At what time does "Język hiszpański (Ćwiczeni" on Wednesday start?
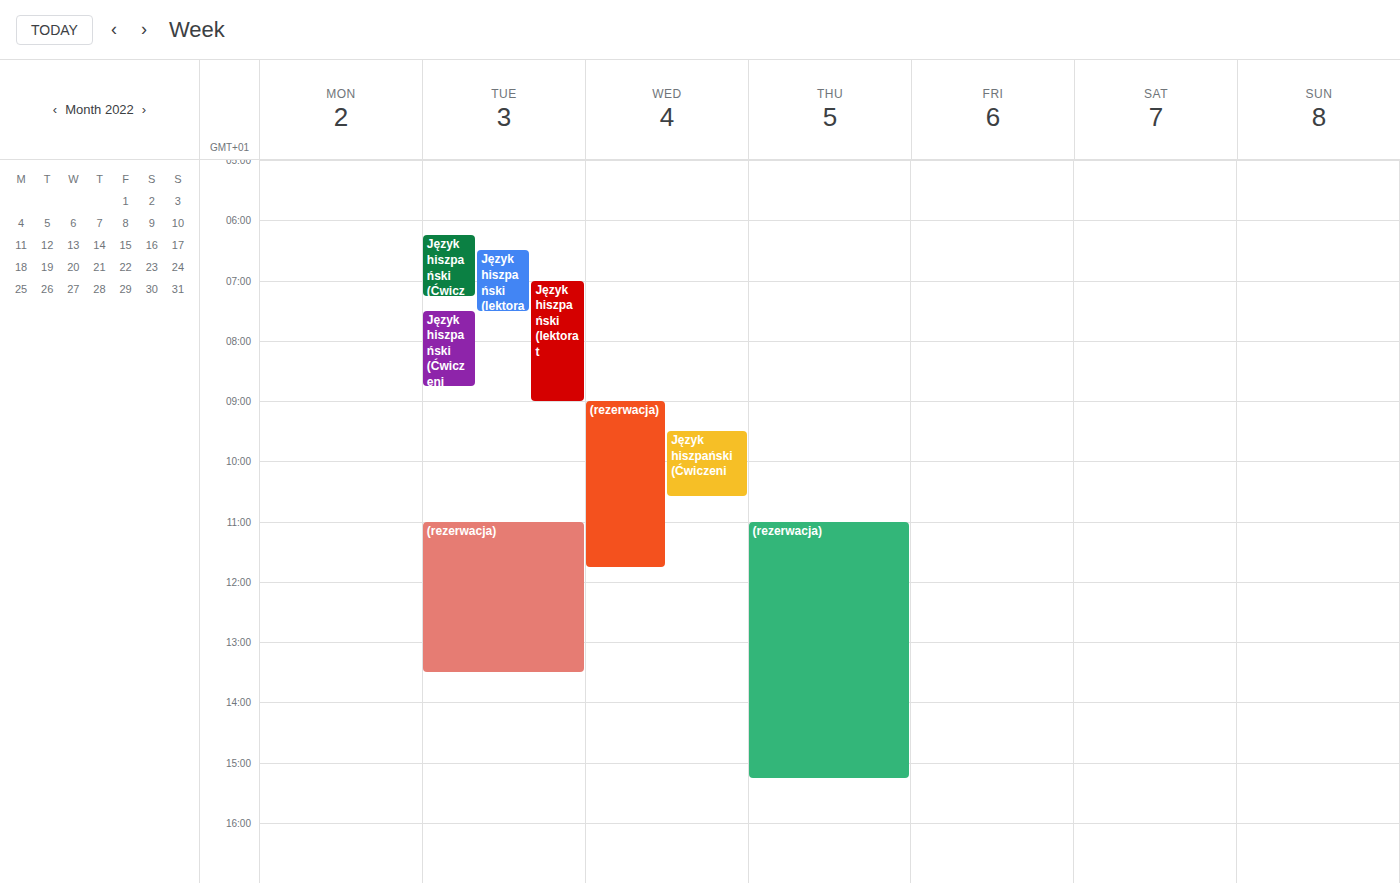
9:30 AM